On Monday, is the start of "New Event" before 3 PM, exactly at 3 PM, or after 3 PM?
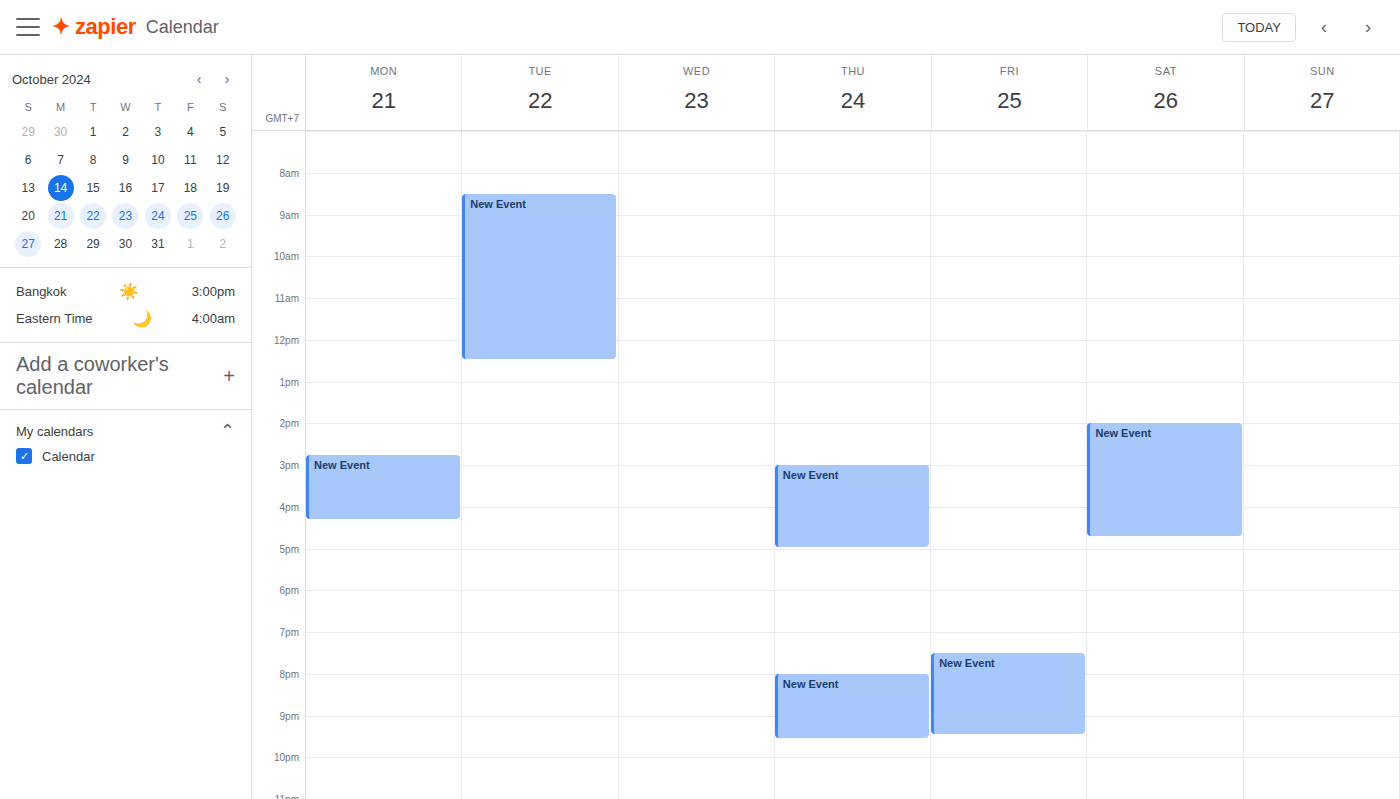
2:45 PM -- before 3 PM, 15 minutes above the 3 PM line.